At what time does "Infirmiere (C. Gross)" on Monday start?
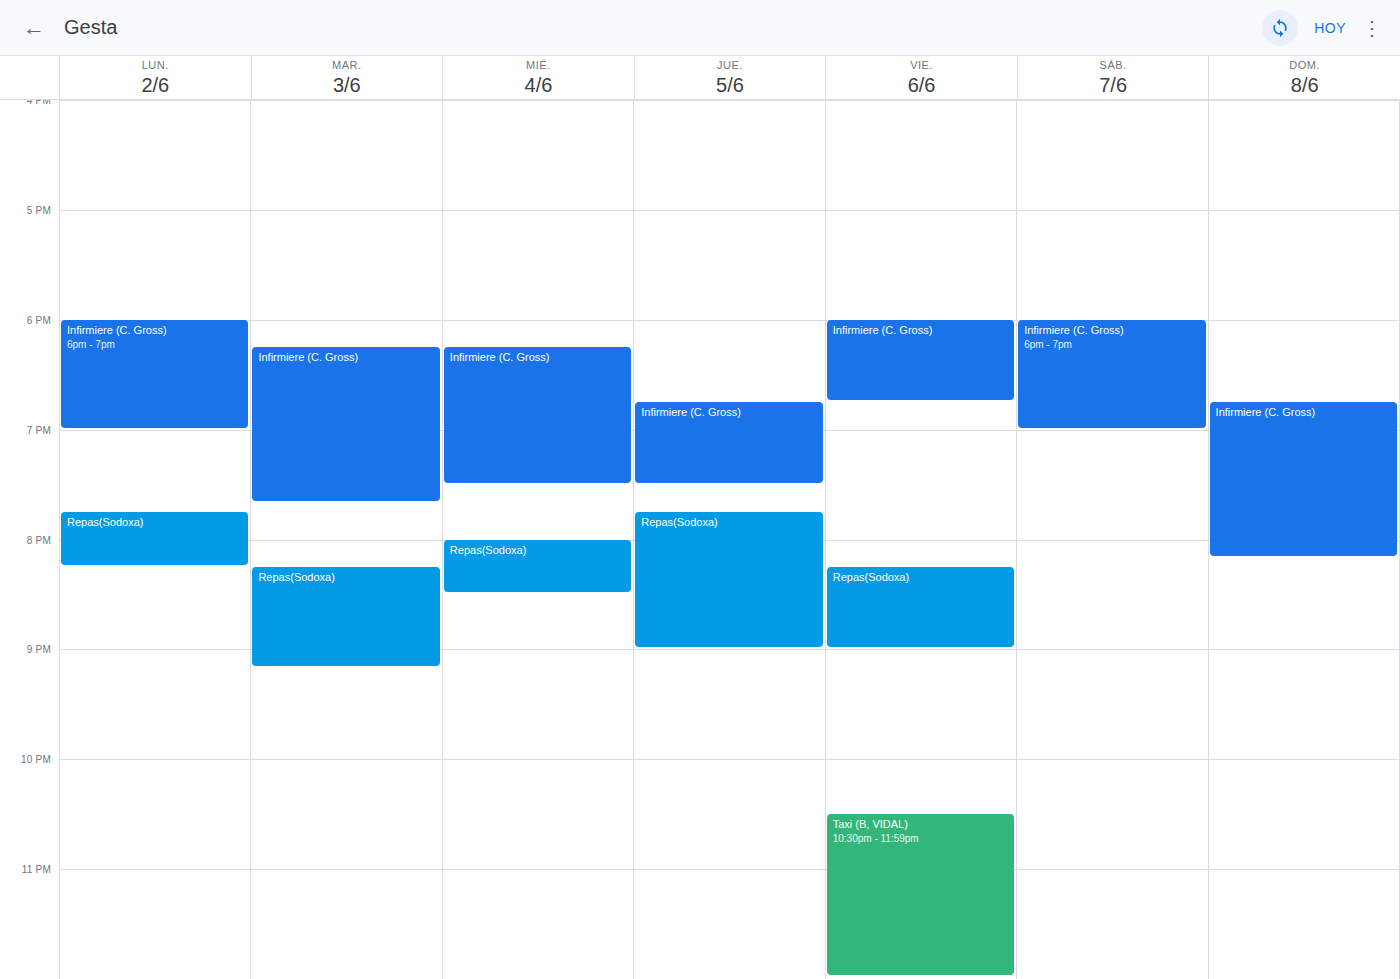
6:00 PM